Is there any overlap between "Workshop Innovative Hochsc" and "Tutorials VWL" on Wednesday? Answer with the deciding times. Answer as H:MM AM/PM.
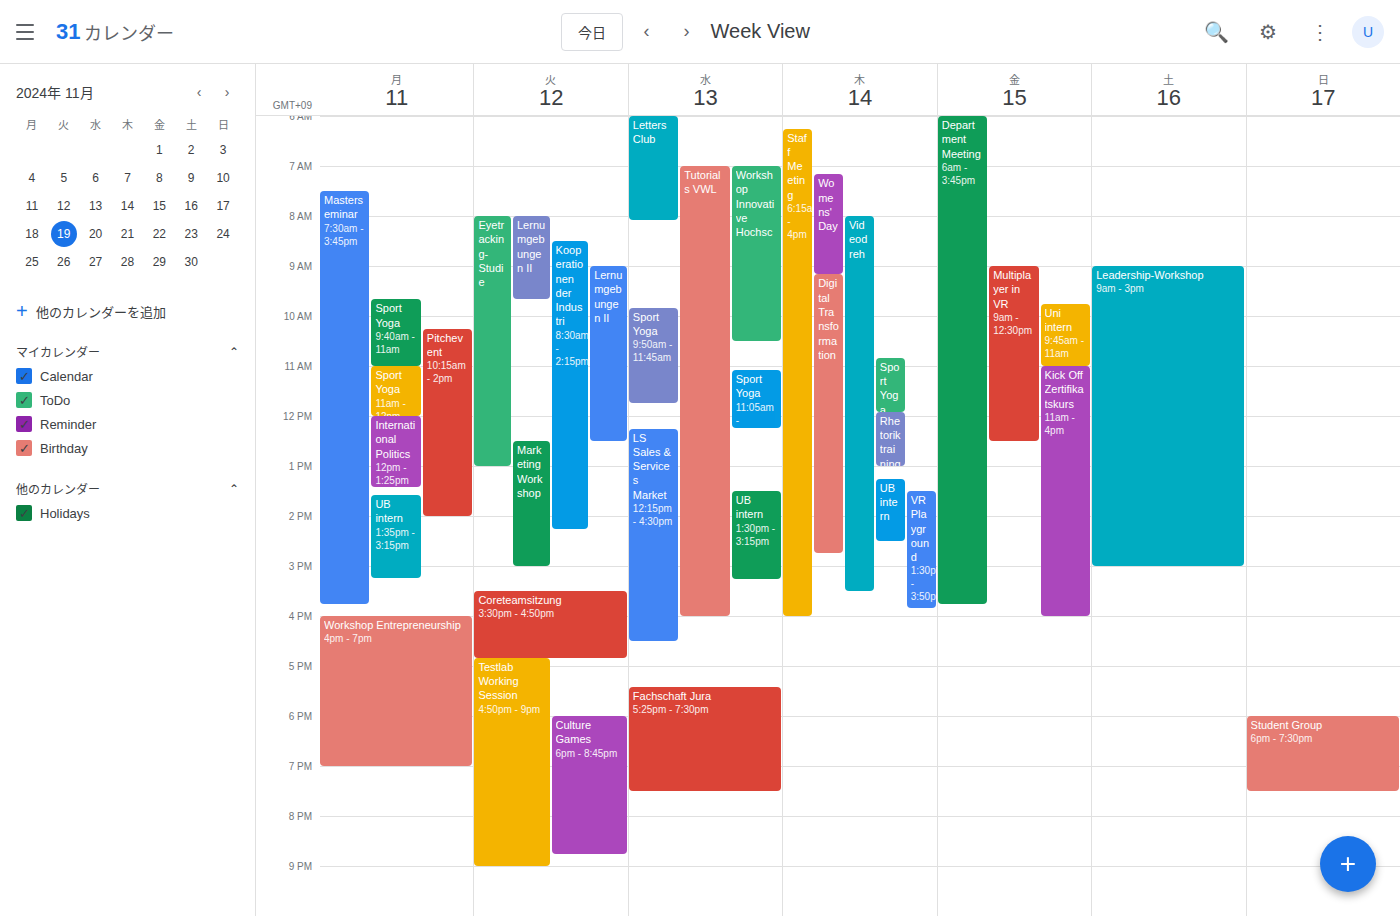
"Tutorials VWL" starts at 7:00 AM, before "Workshop Innovative Hochsc" ends at 10:30 AM -- they overlap.